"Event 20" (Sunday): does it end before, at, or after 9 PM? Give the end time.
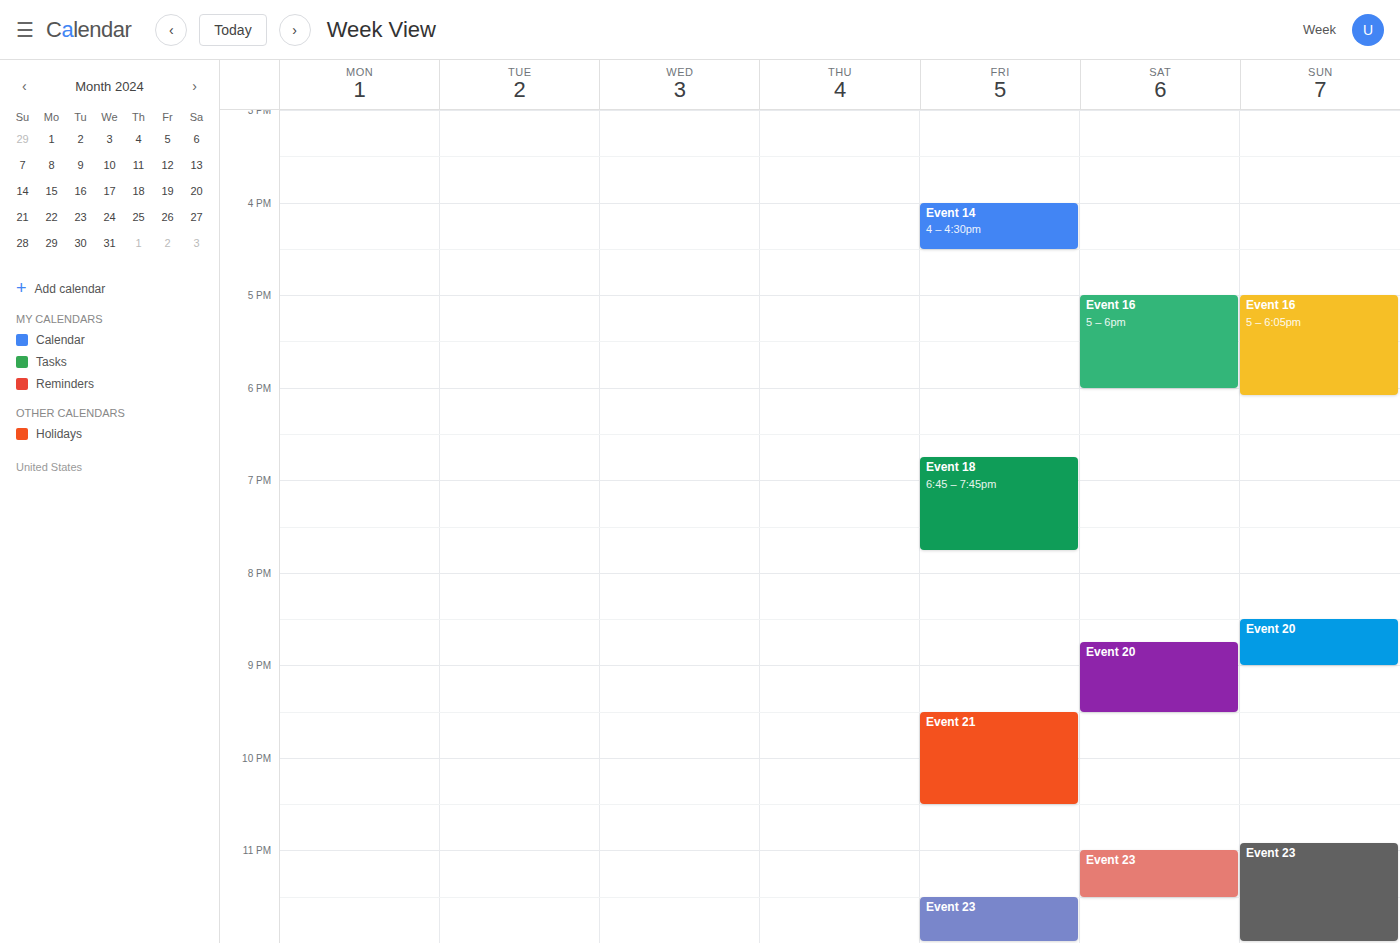
9:00 PM -- exactly at 9 PM, on the 9 PM line.